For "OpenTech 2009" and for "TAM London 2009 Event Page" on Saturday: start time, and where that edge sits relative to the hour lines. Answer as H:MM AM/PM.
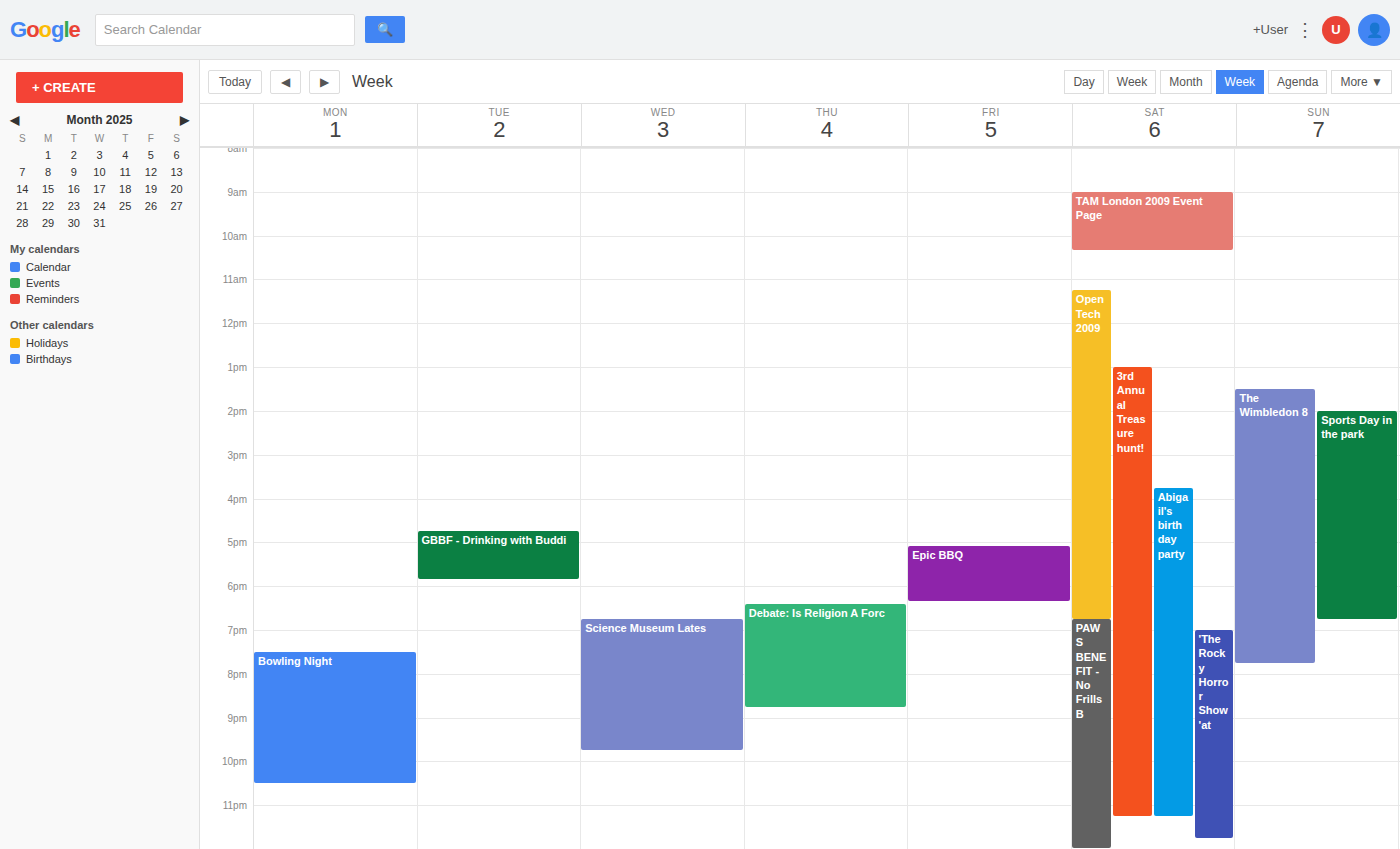
"OpenTech 2009": 11:15 AM, neither: a quarter of the way from the 11 AM line to the 12 PM line. "TAM London 2009 Event Page": 9:00 AM, exactly on the 9 AM line.